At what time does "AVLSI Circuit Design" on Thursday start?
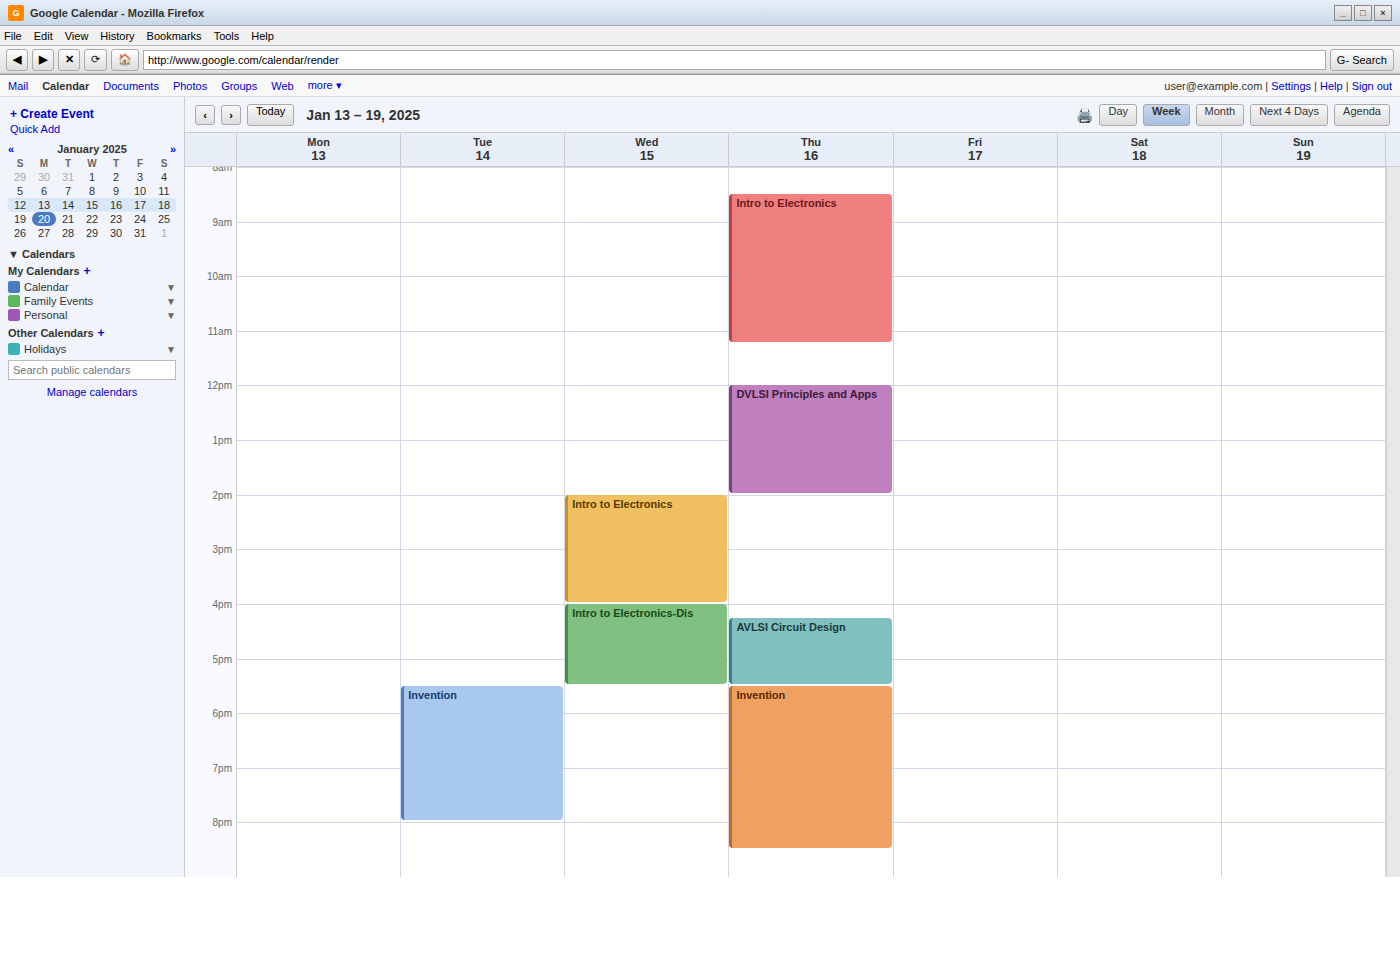
4:15 PM